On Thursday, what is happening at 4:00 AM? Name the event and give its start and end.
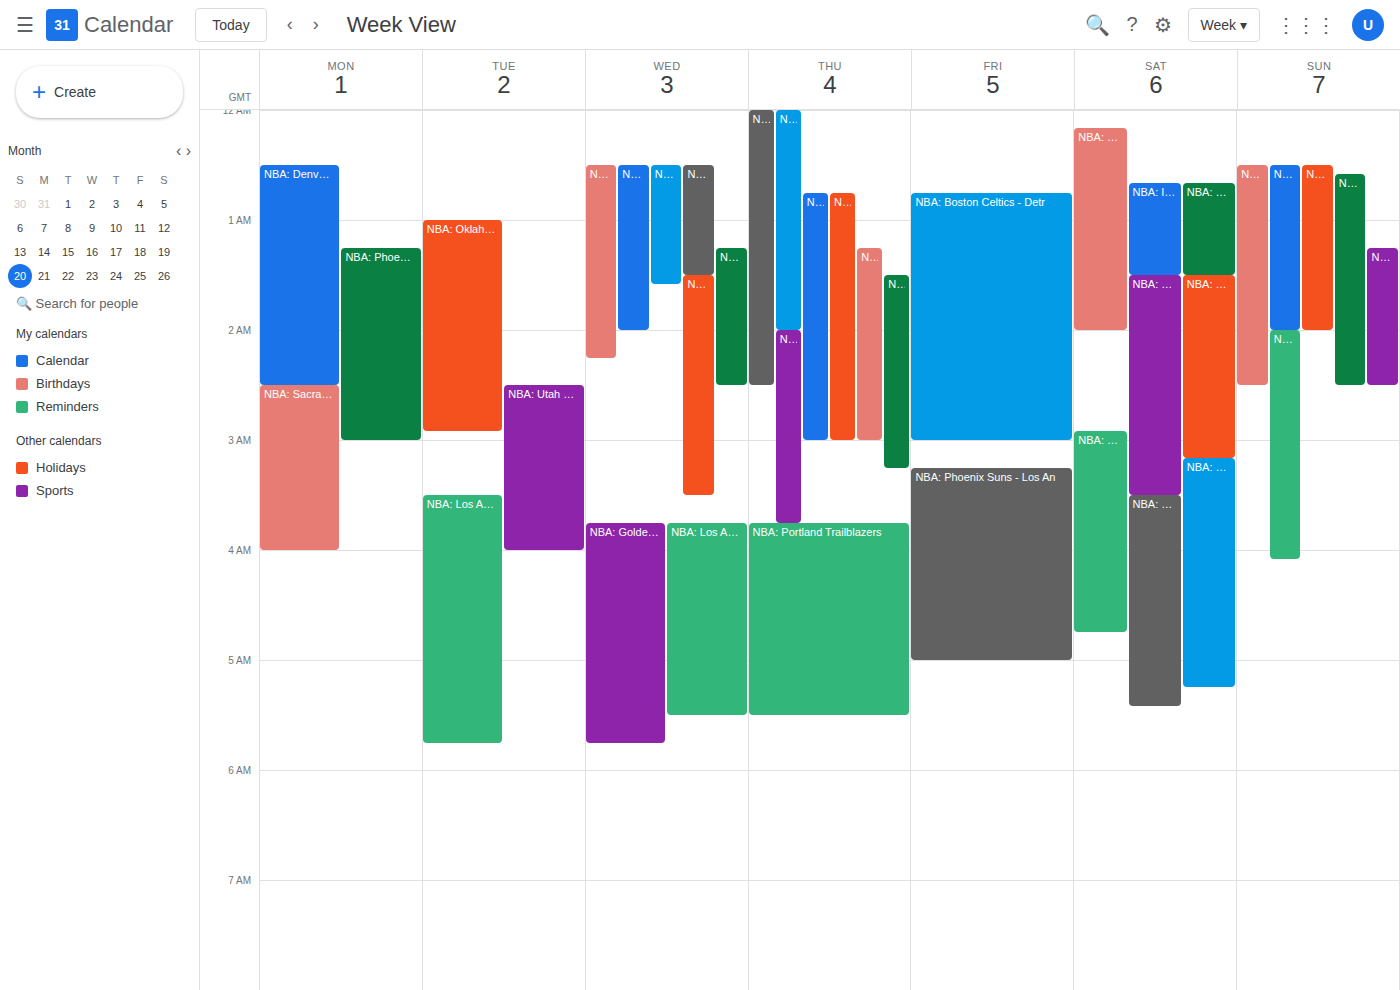
"NBA: Portland Trailblazers", 3:45 AM to 5:30 AM